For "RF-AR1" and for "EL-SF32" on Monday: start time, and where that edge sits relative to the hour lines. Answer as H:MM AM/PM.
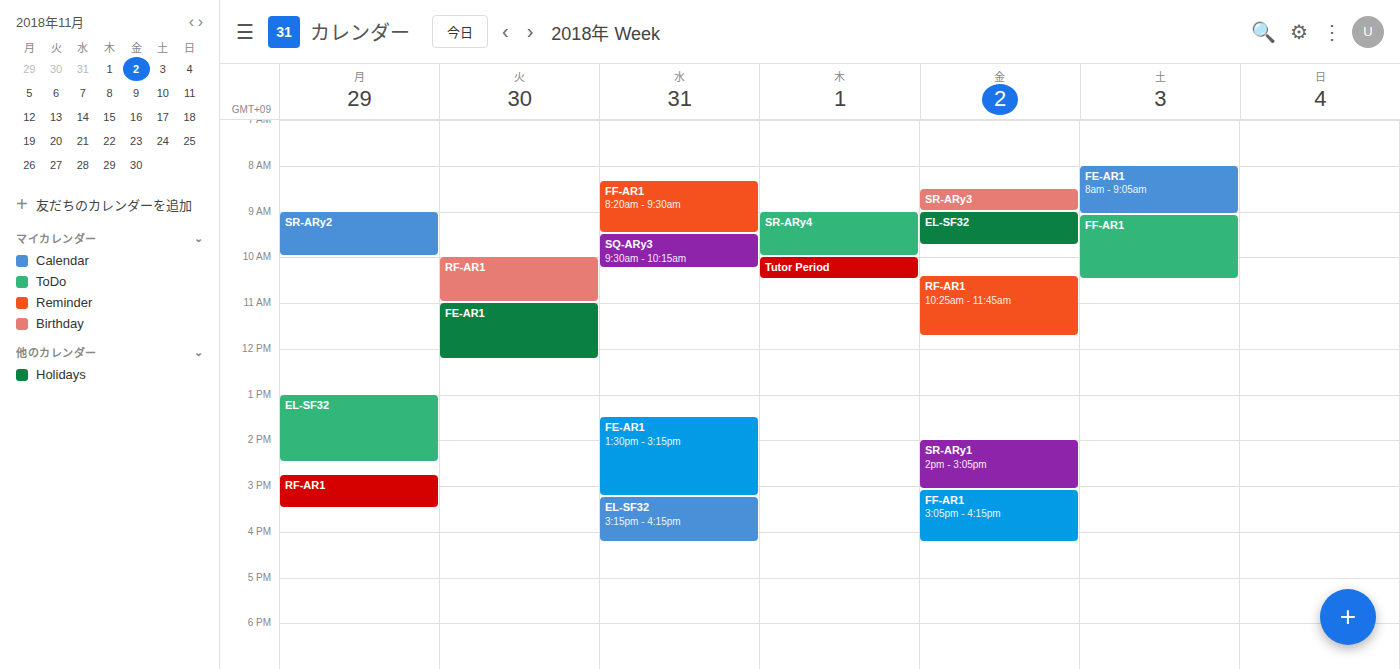
"RF-AR1": 2:45 PM, neither: three quarters of the way from the 2 PM line to the 3 PM line. "EL-SF32": 1:00 PM, exactly on the 1 PM line.